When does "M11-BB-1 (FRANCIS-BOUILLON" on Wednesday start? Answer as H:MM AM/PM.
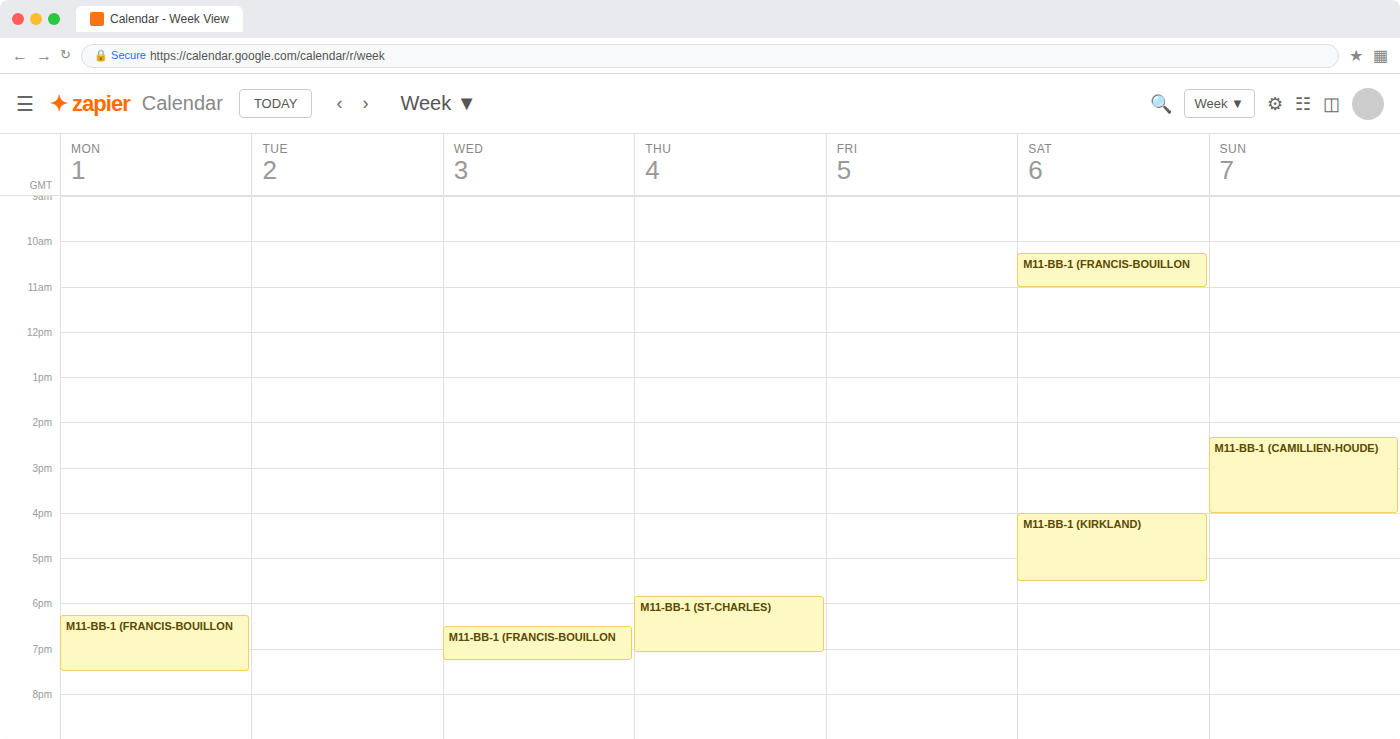
6:30 PM